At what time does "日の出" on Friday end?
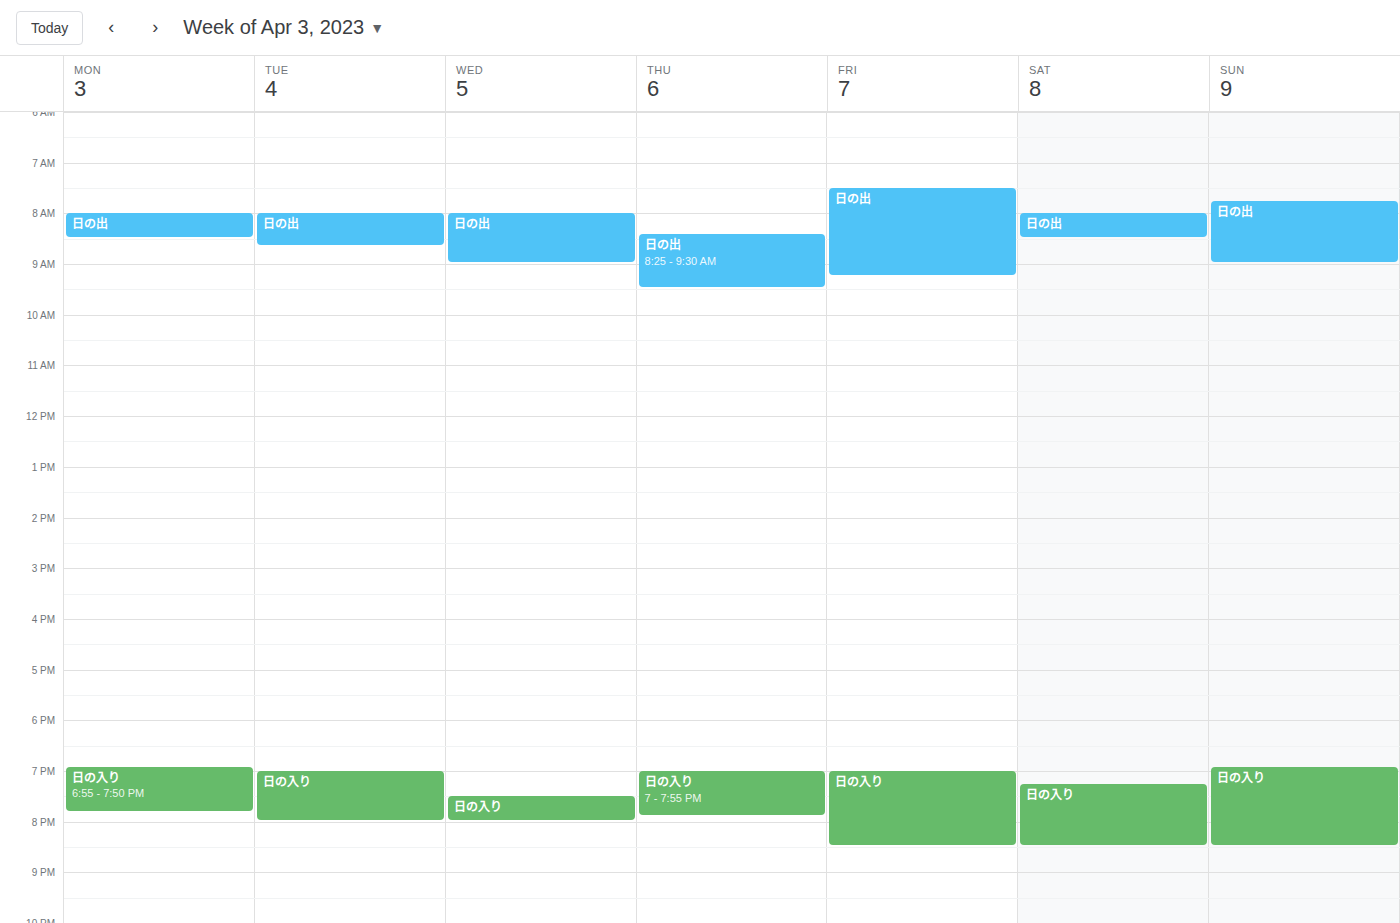
9:15 AM